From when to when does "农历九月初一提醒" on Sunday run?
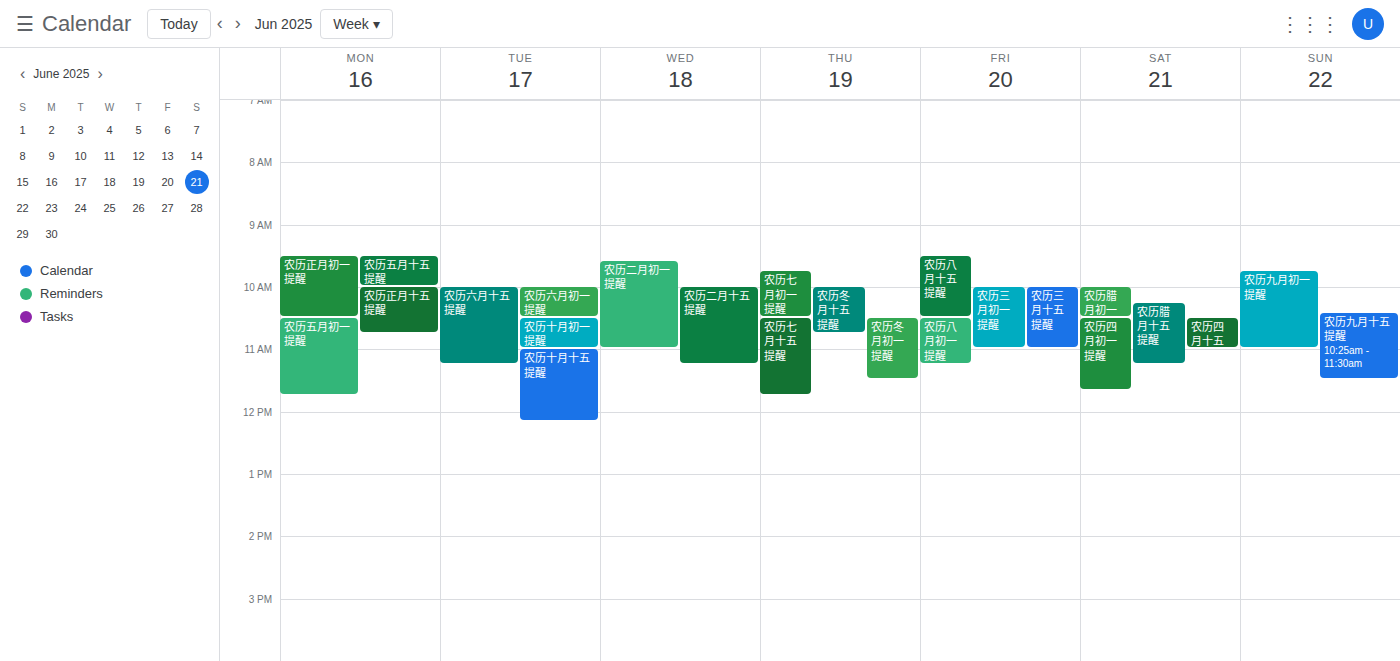
9:45 AM to 11:00 AM